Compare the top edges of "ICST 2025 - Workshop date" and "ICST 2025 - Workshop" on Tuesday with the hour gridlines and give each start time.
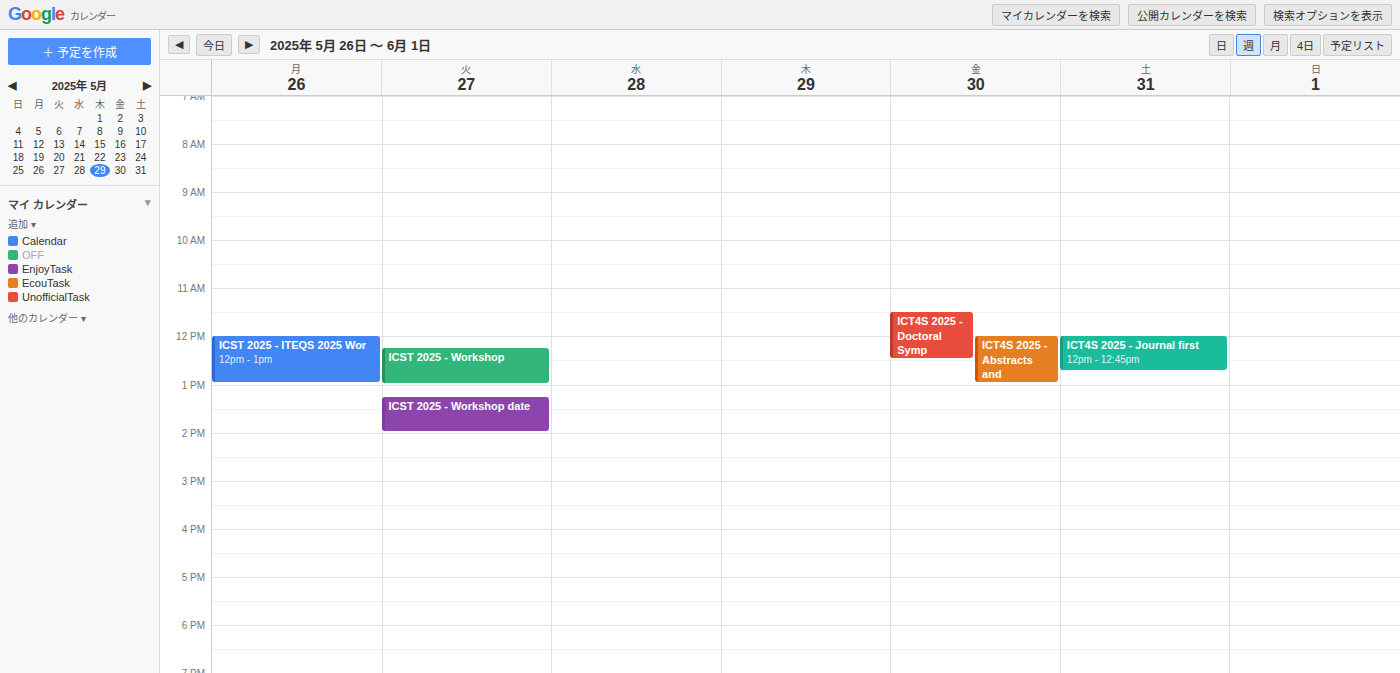
"ICST 2025 - Workshop date": 1:15 PM, neither: a quarter of the way from the 1 PM line to the 2 PM line. "ICST 2025 - Workshop": 12:15 PM, neither: a quarter of the way from the 12 PM line to the 1 PM line.